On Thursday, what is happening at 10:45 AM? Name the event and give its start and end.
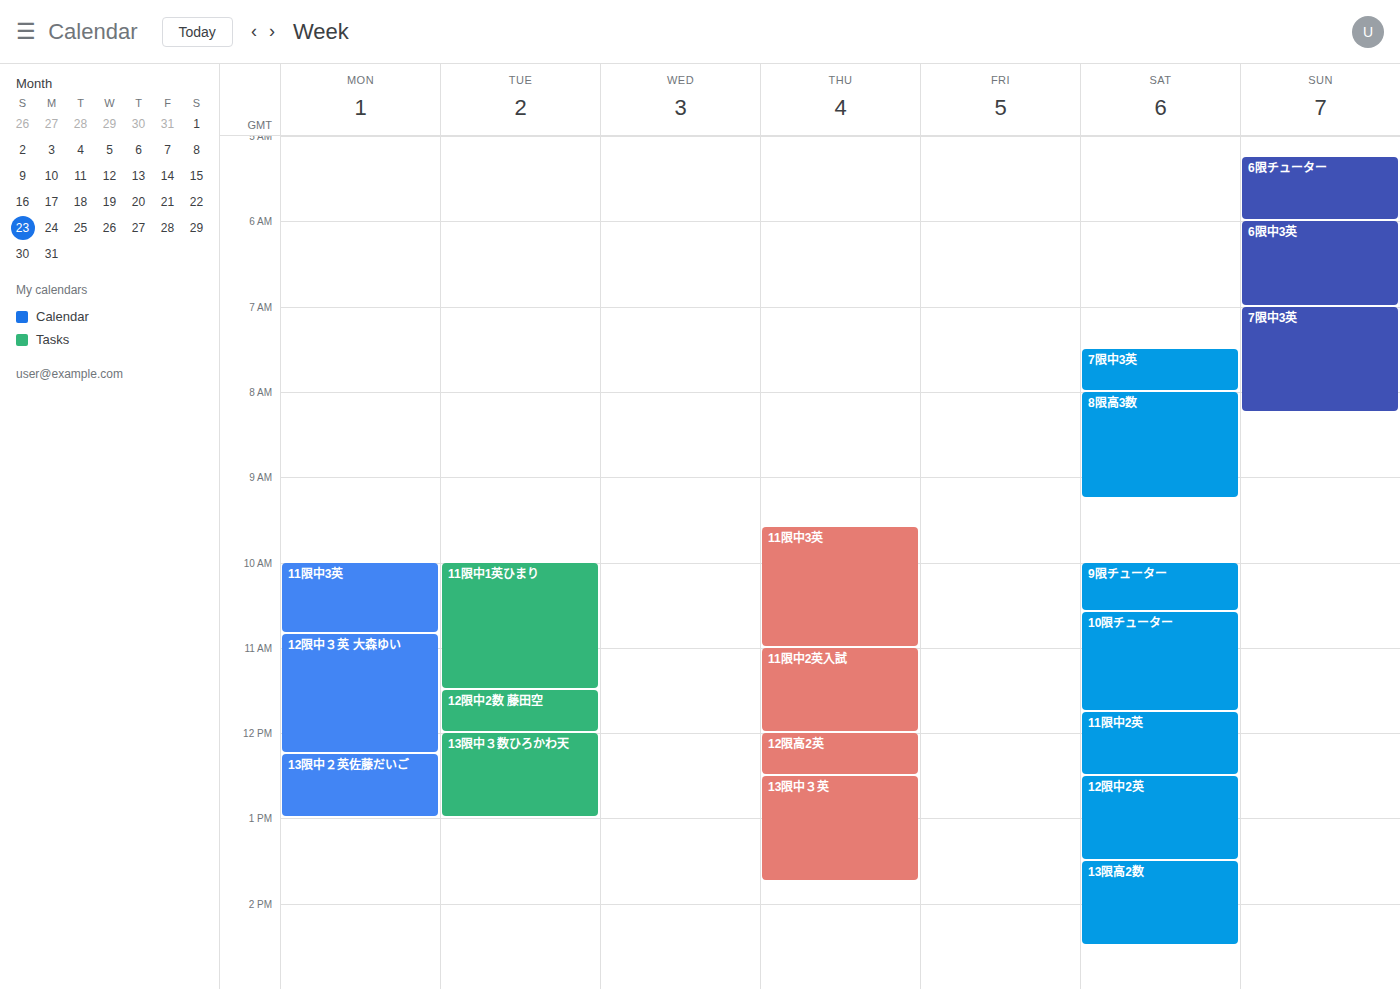
"11限中3英", 9:35 AM to 11:00 AM